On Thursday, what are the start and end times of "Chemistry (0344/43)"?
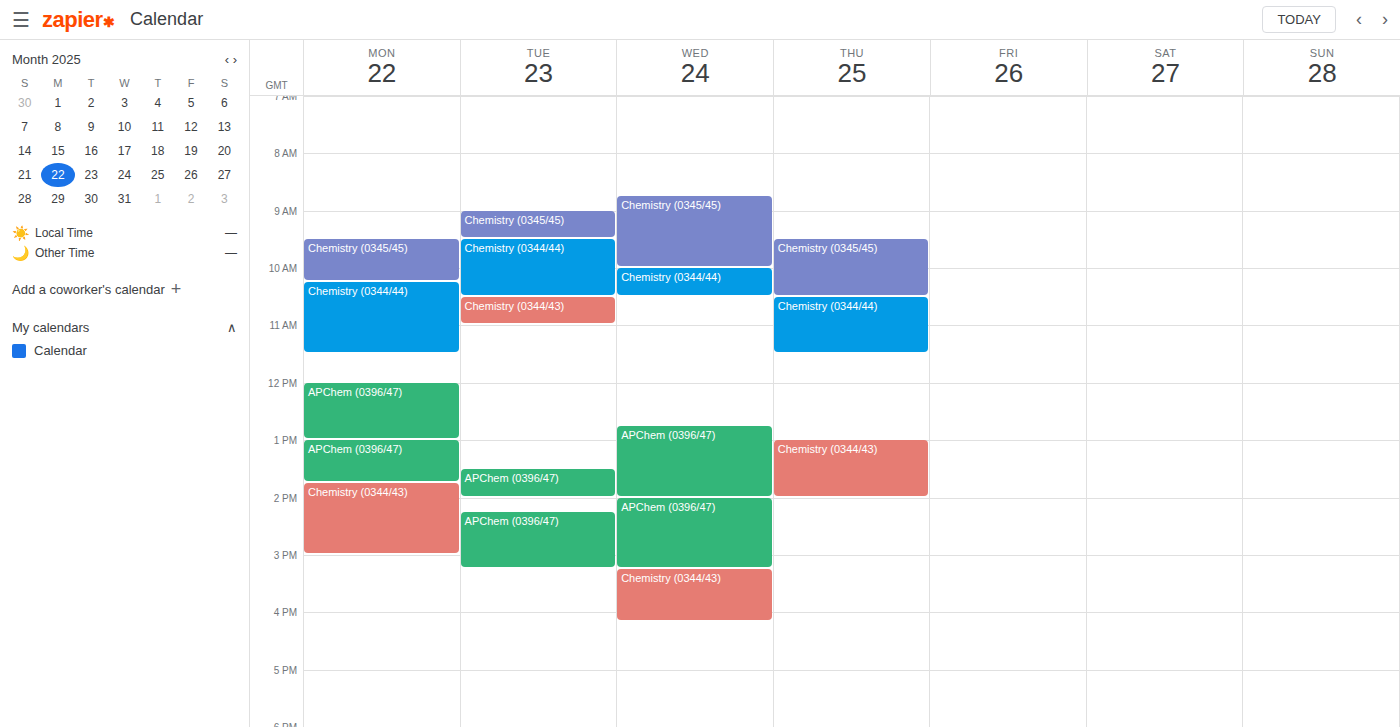
13:00 to 14:00